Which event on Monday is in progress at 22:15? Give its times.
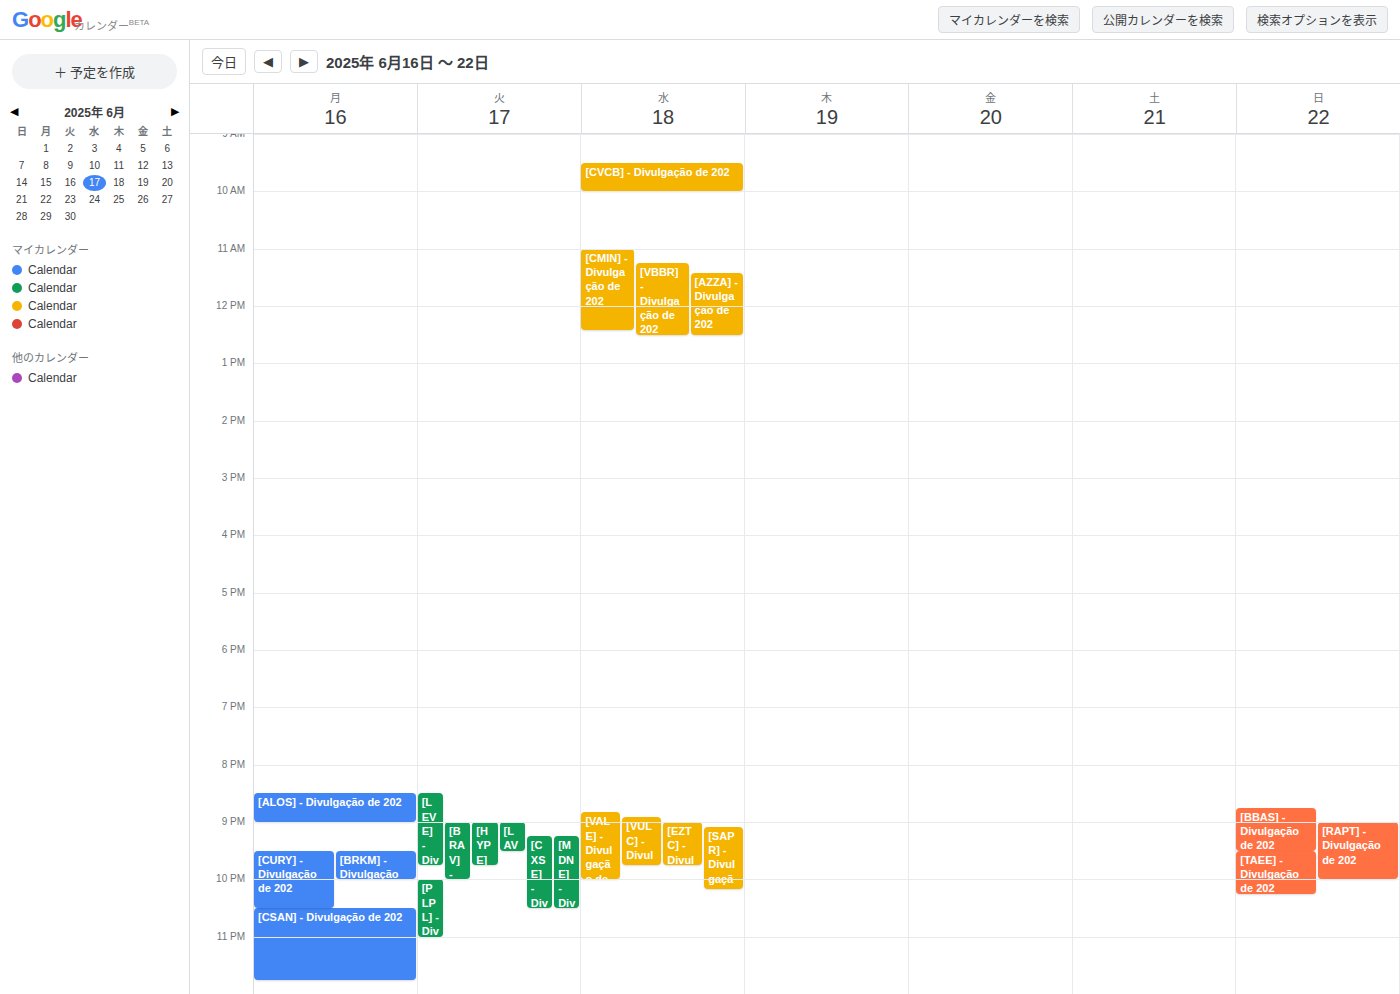
"[CURY] - Divulgação de 202", 21:30 to 22:30